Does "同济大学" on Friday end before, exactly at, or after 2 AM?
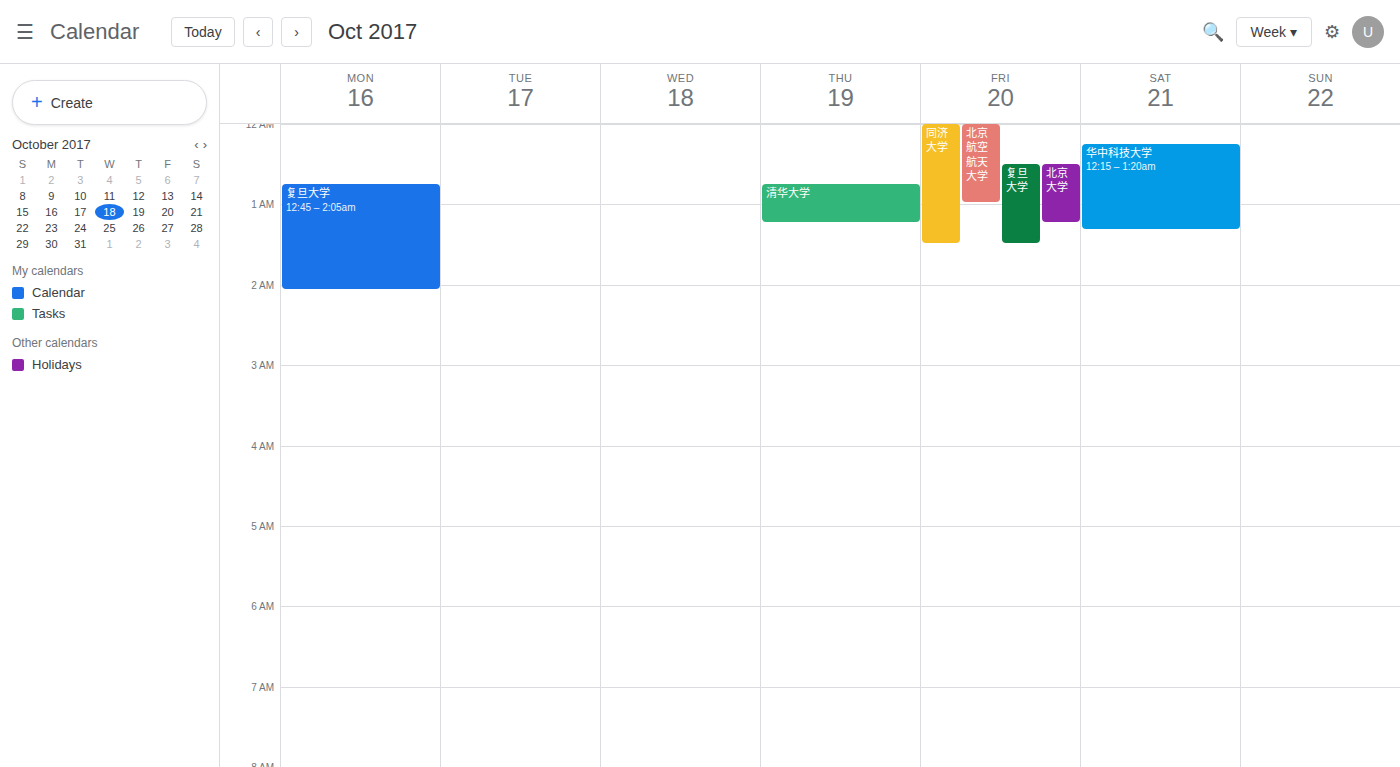
1:30 AM -- before 2 AM, 30 minutes above the 2 AM line.